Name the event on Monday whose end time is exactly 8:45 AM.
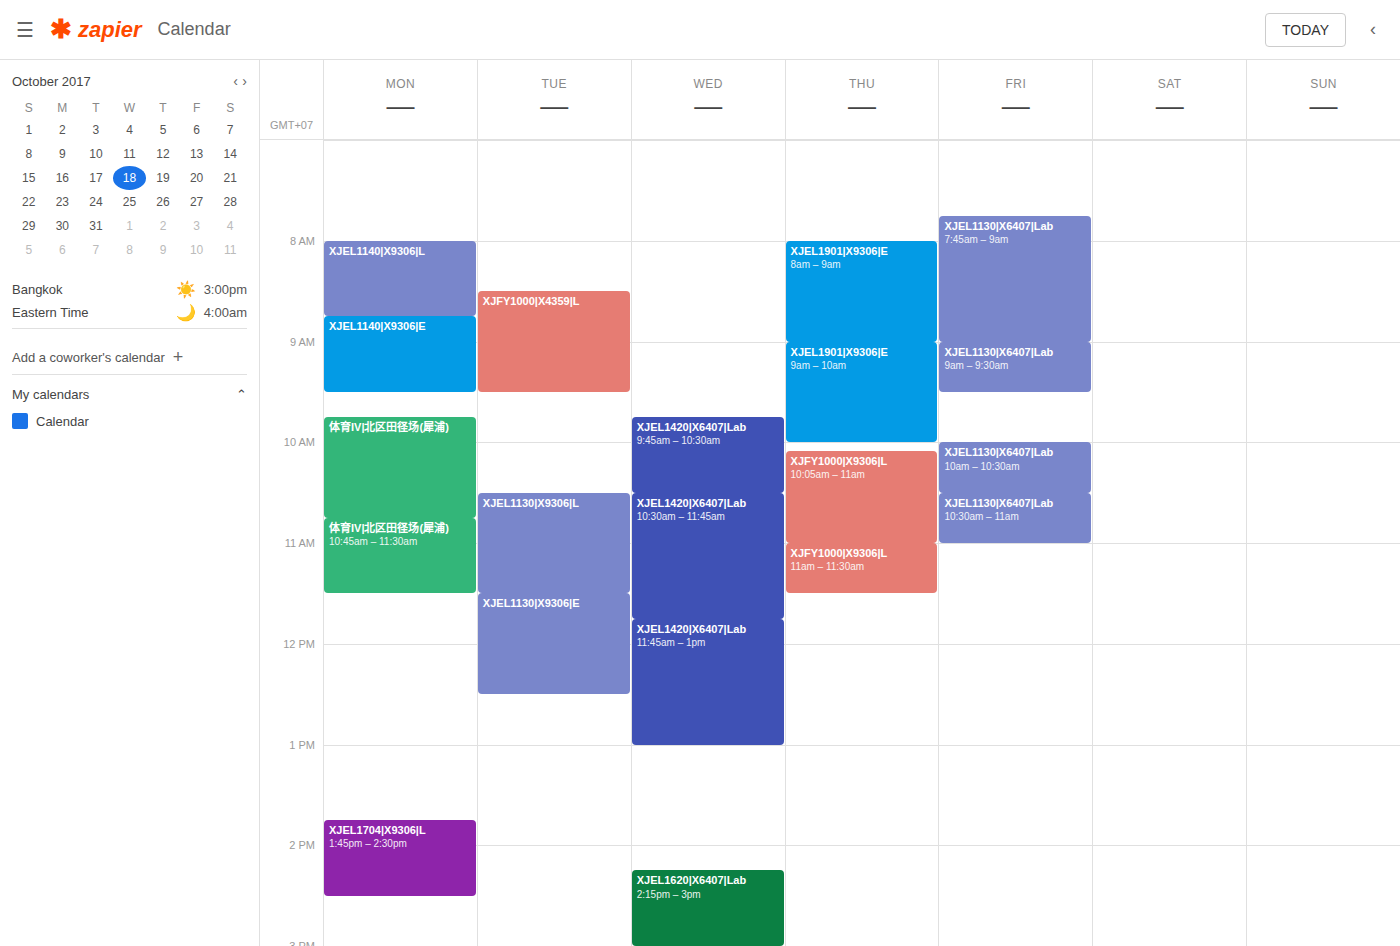
"XJEL1140|X9306|L"